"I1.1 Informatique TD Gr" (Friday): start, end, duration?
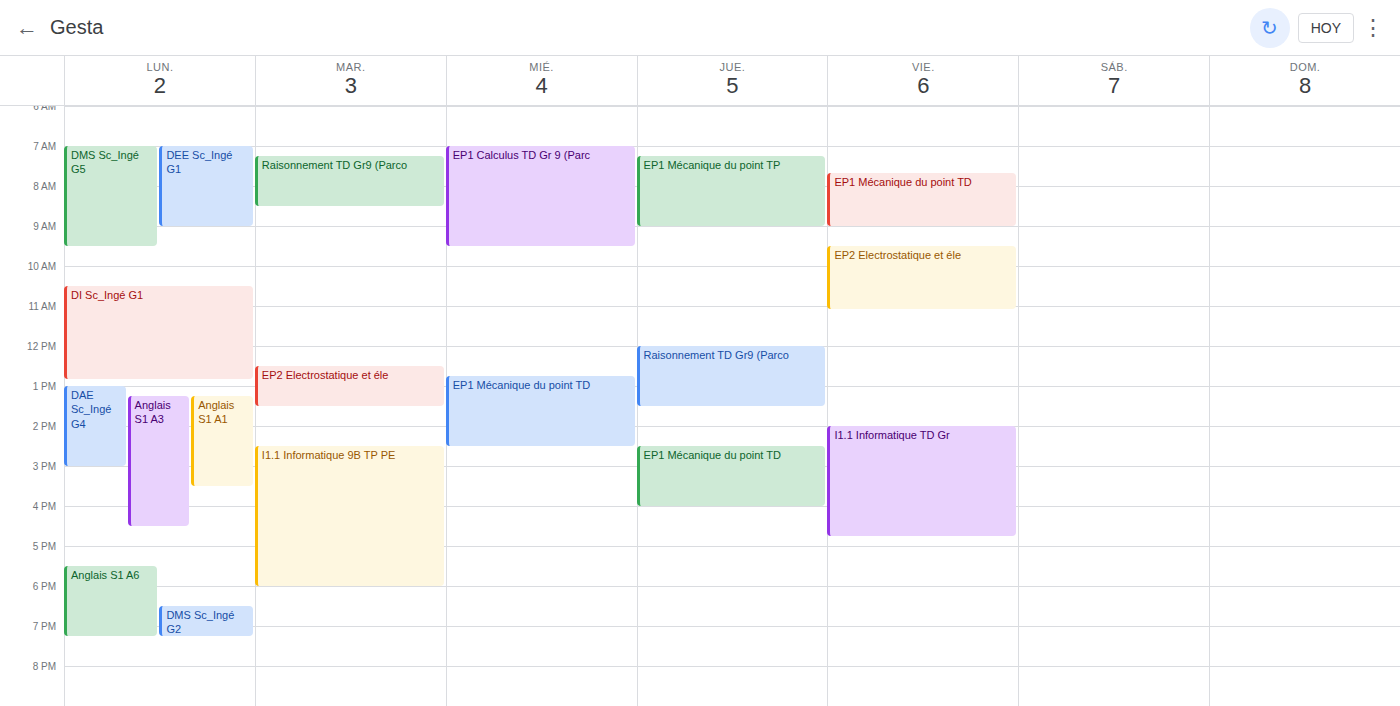
14:00 to 16:45, 2 hours 45 minutes